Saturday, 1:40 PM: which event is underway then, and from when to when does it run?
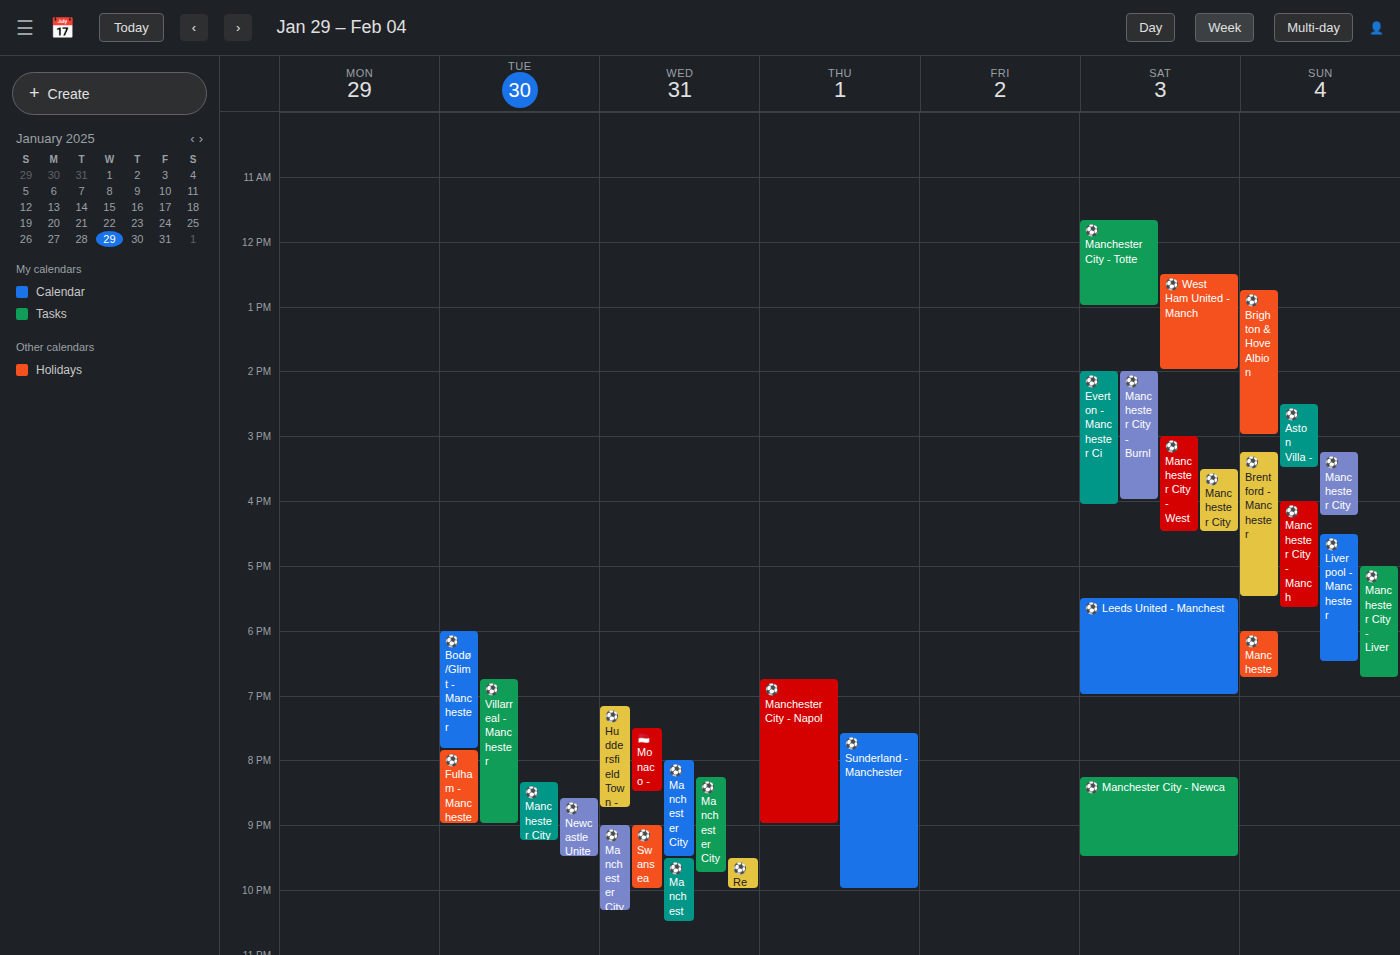
"⚽️ West Ham United - Manch", 12:30 PM to 2:00 PM